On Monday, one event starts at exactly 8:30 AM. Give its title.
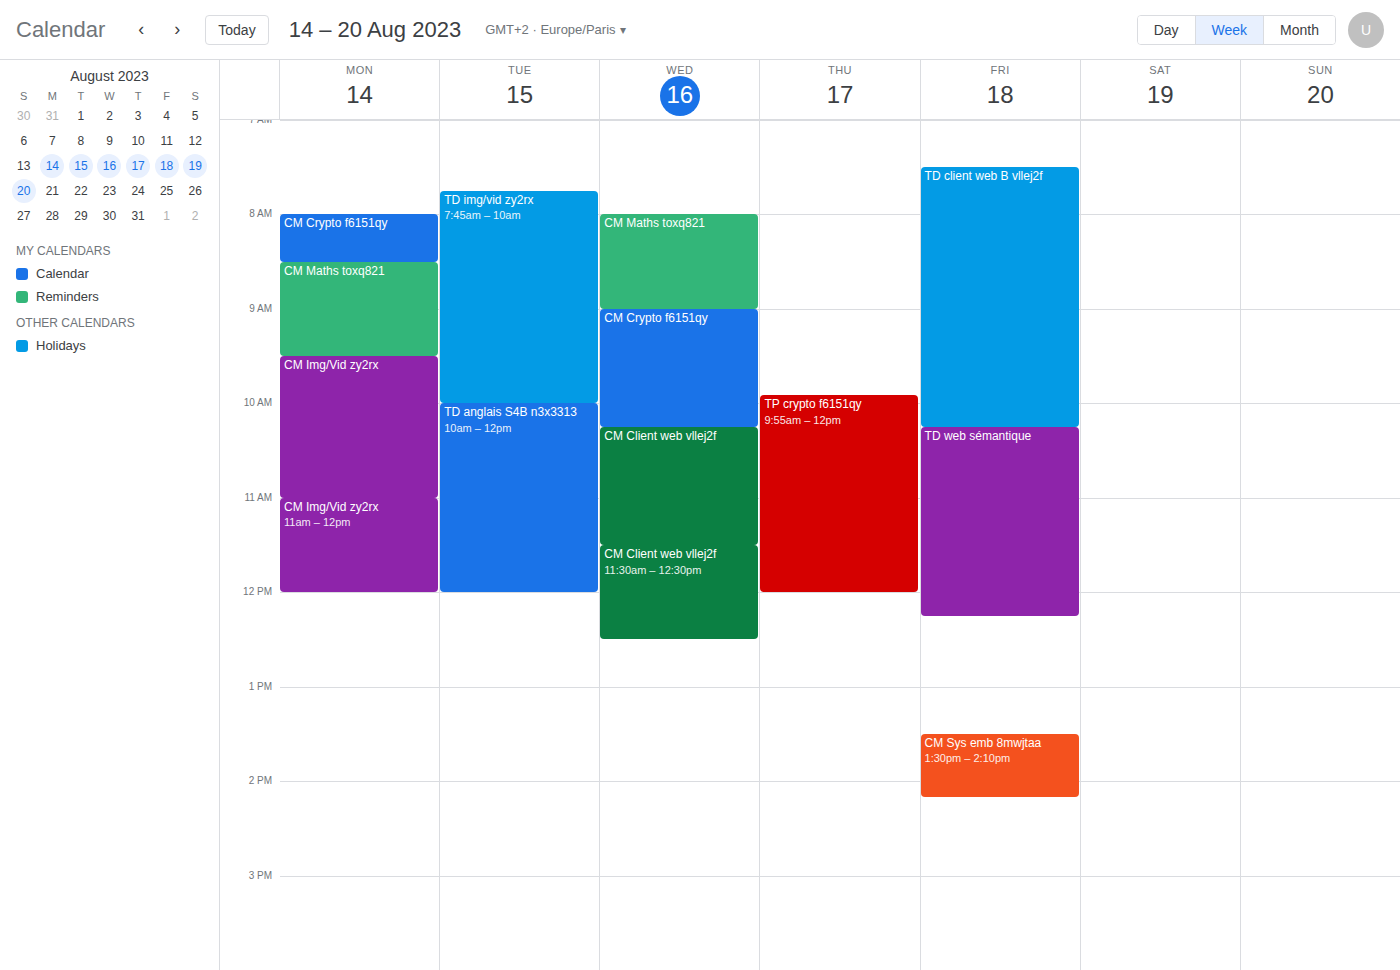
"CM Maths toxq821"